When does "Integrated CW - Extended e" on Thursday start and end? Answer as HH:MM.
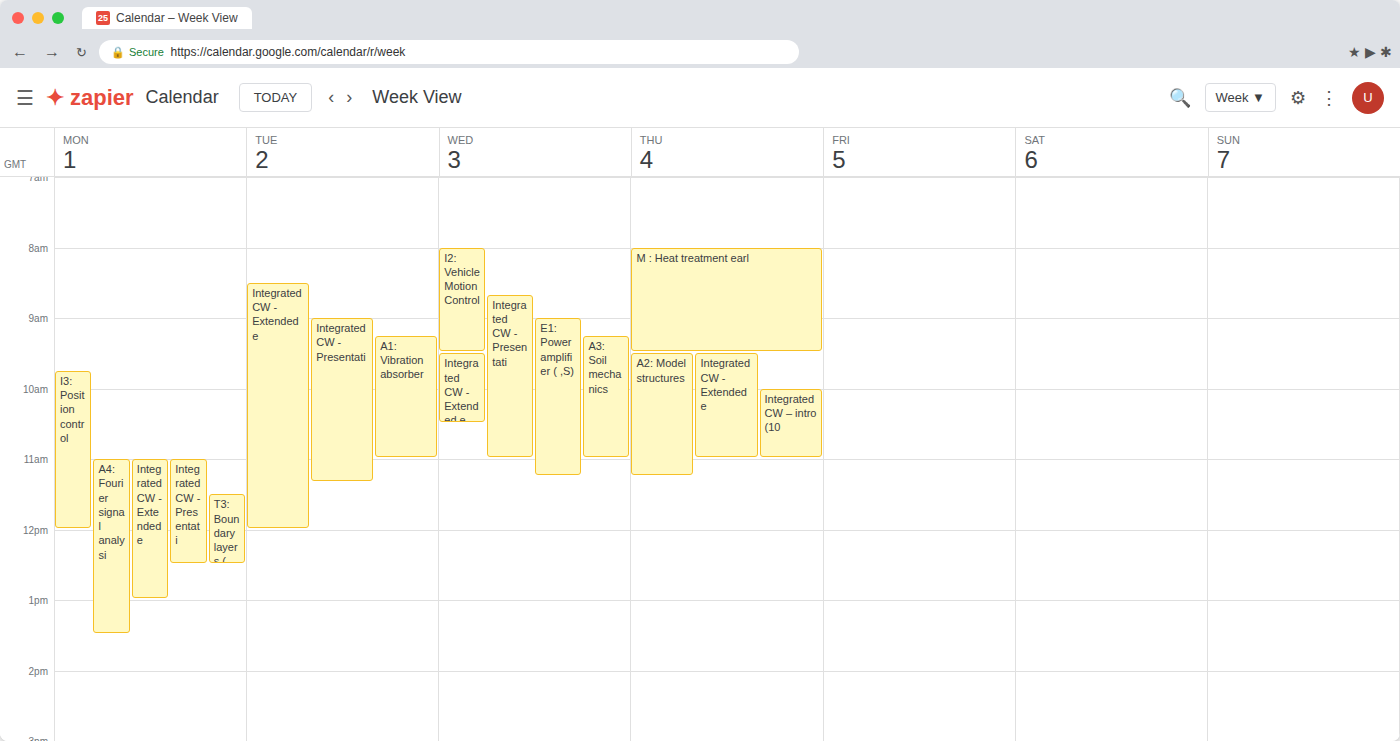
09:30 to 11:00